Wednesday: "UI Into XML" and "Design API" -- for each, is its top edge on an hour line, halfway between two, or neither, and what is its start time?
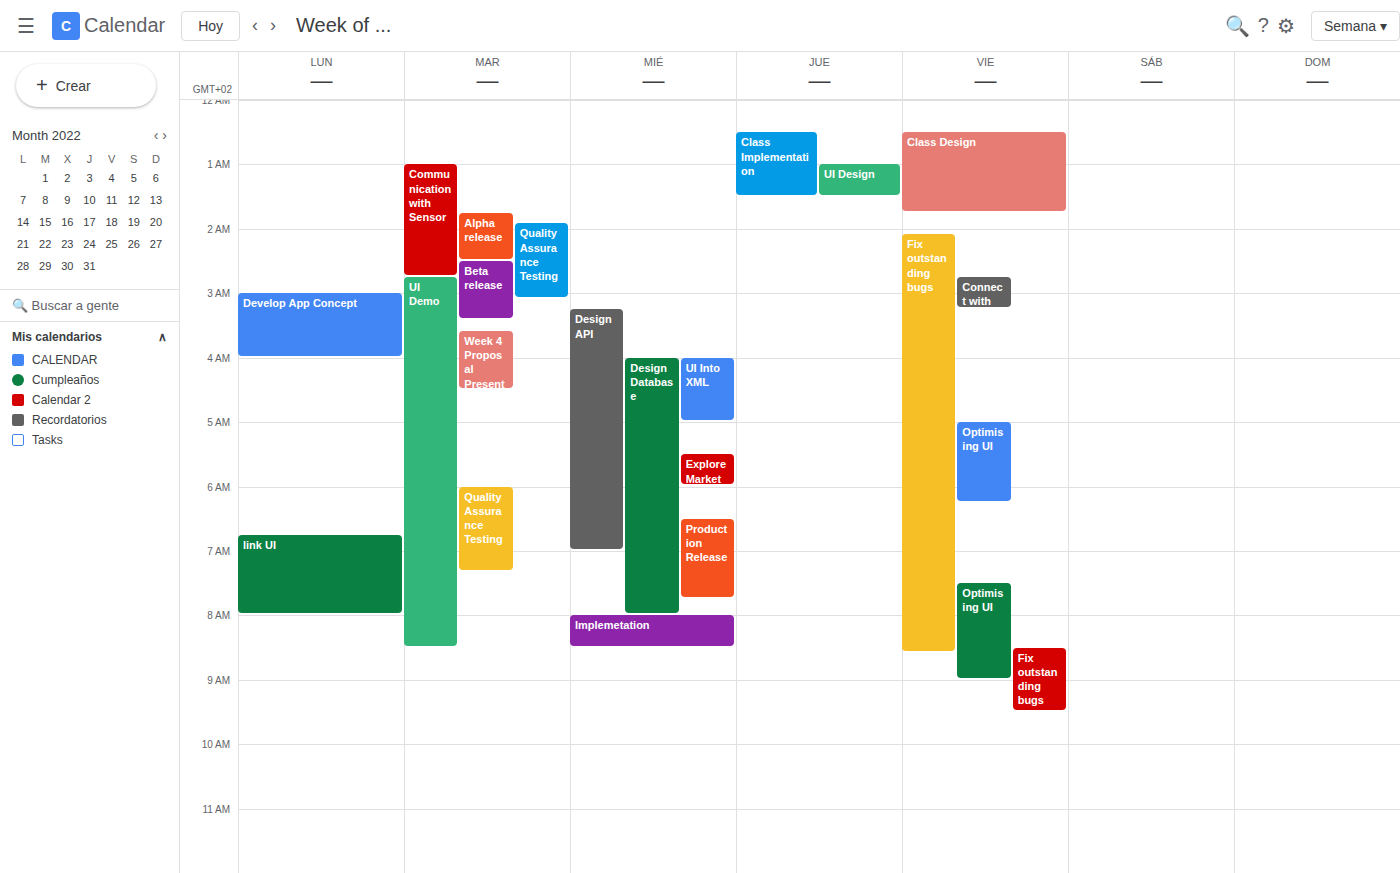
"UI Into XML": 4:00 AM, exactly on the 4 AM line. "Design API": 3:15 AM, neither: a quarter of the way from the 3 AM line to the 4 AM line.